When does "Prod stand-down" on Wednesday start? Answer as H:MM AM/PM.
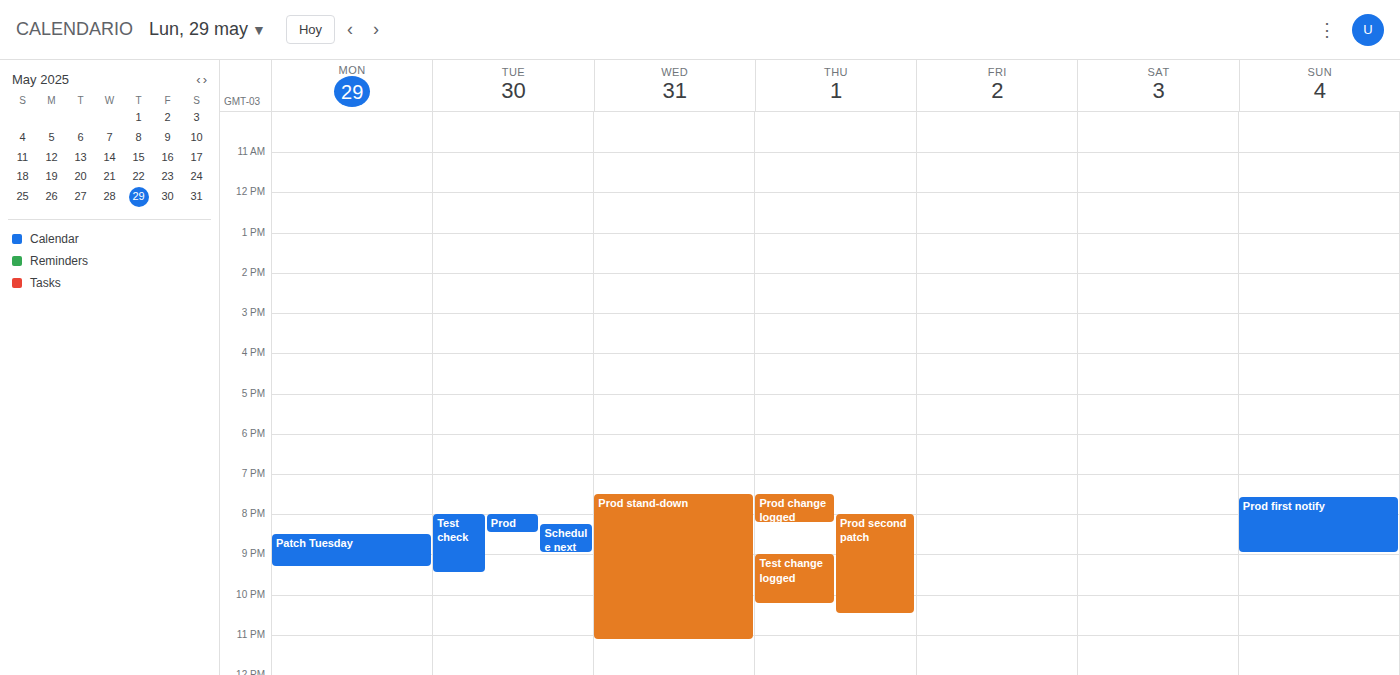
7:30 PM